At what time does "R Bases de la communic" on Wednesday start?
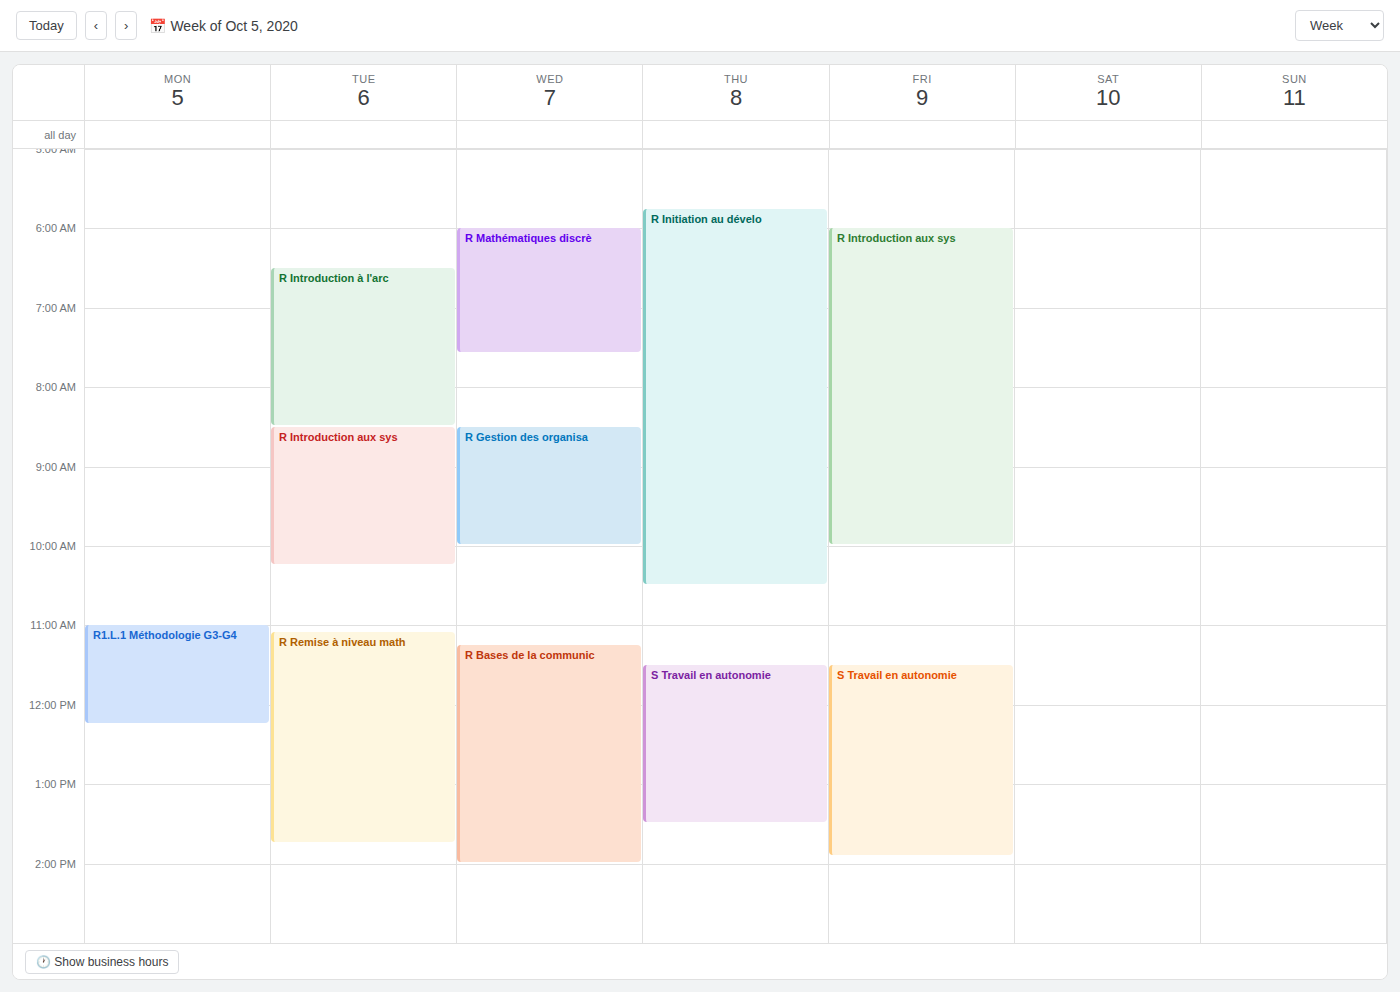
11:15 AM